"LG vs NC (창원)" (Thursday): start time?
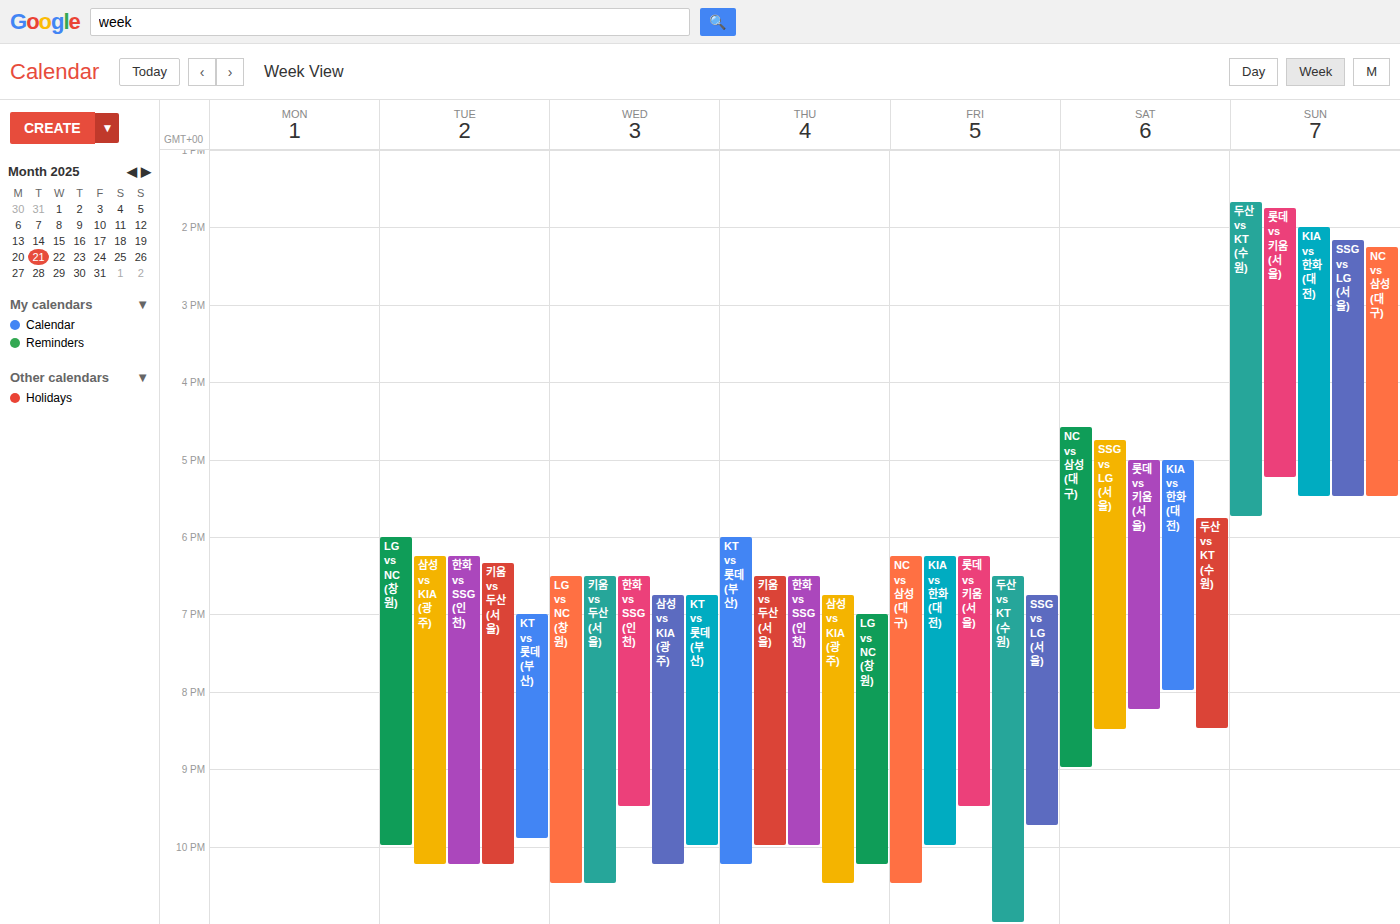
7:00 PM